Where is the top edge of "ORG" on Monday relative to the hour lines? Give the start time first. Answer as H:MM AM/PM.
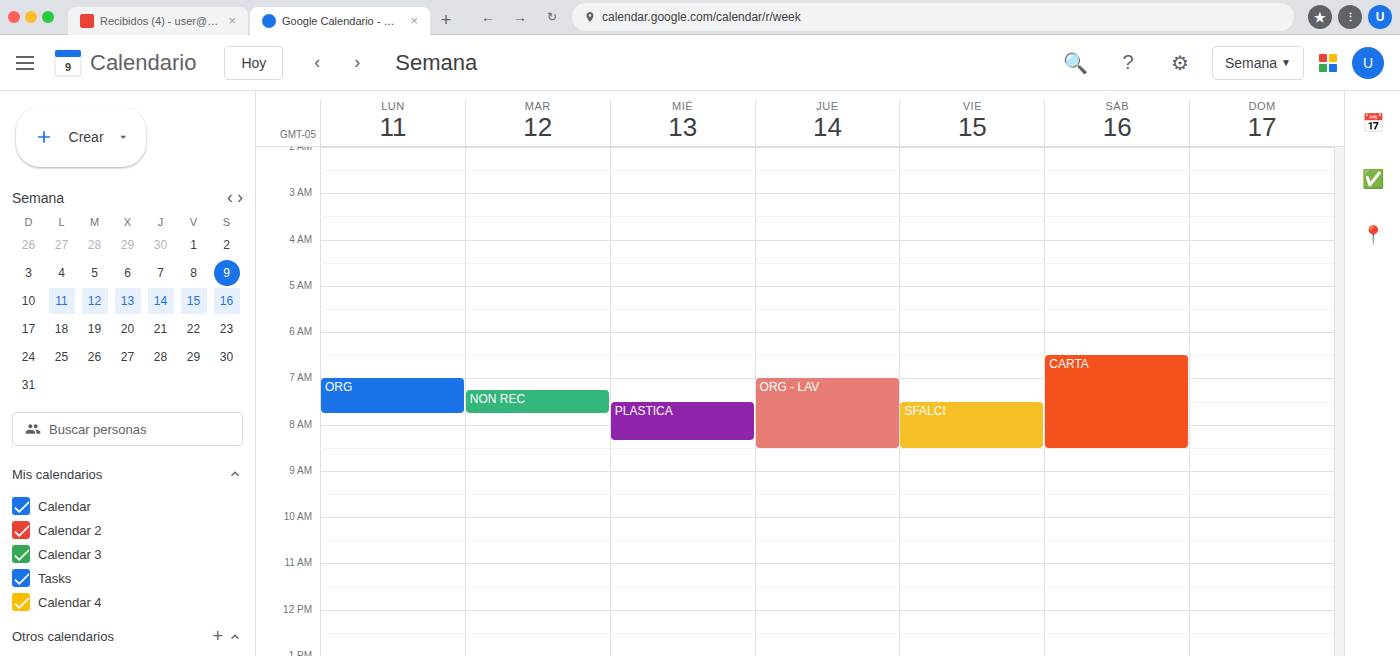
7:00 AM -- exactly on the 7 AM line.